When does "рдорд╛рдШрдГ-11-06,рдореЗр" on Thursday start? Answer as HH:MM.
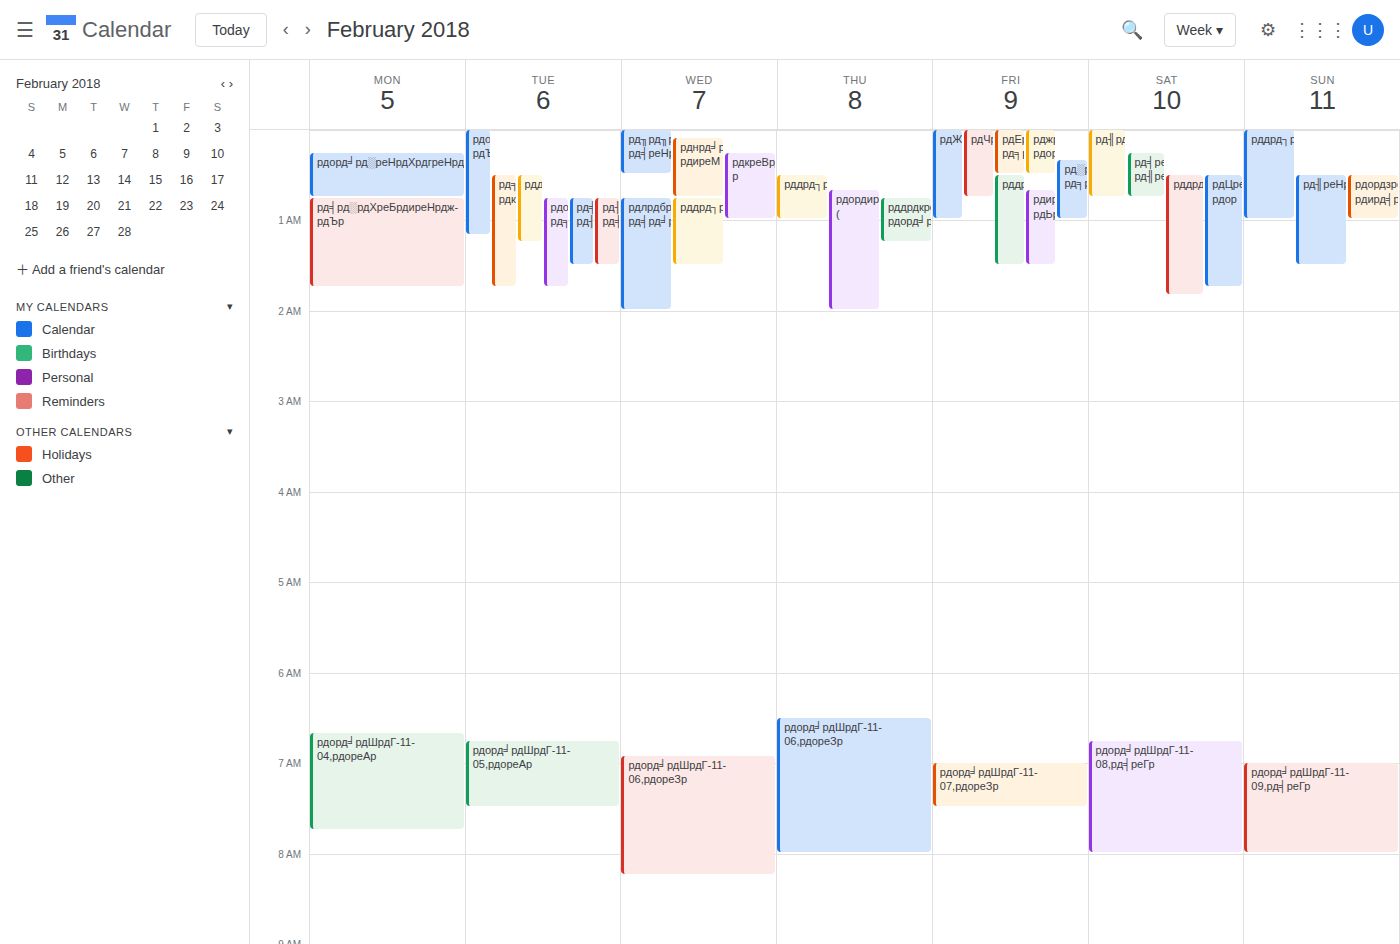
06:30